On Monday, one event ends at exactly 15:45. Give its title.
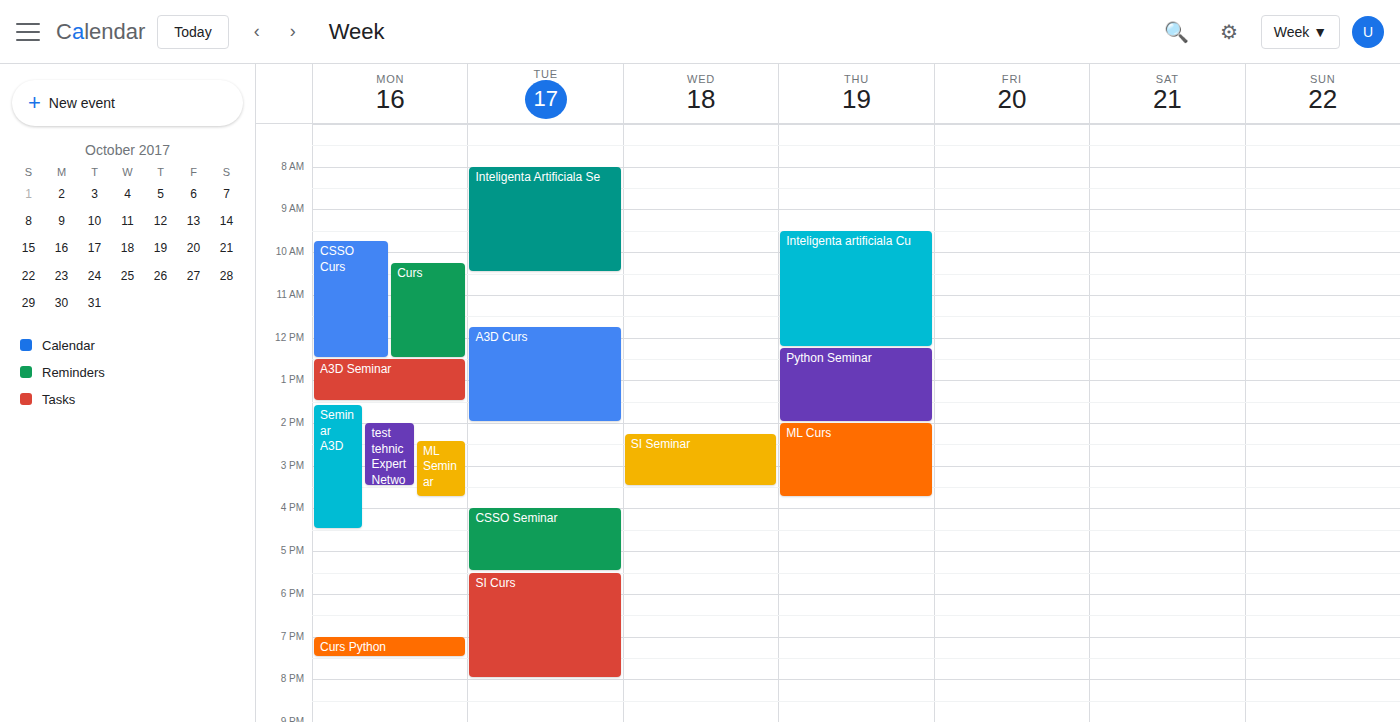
"ML Seminar"